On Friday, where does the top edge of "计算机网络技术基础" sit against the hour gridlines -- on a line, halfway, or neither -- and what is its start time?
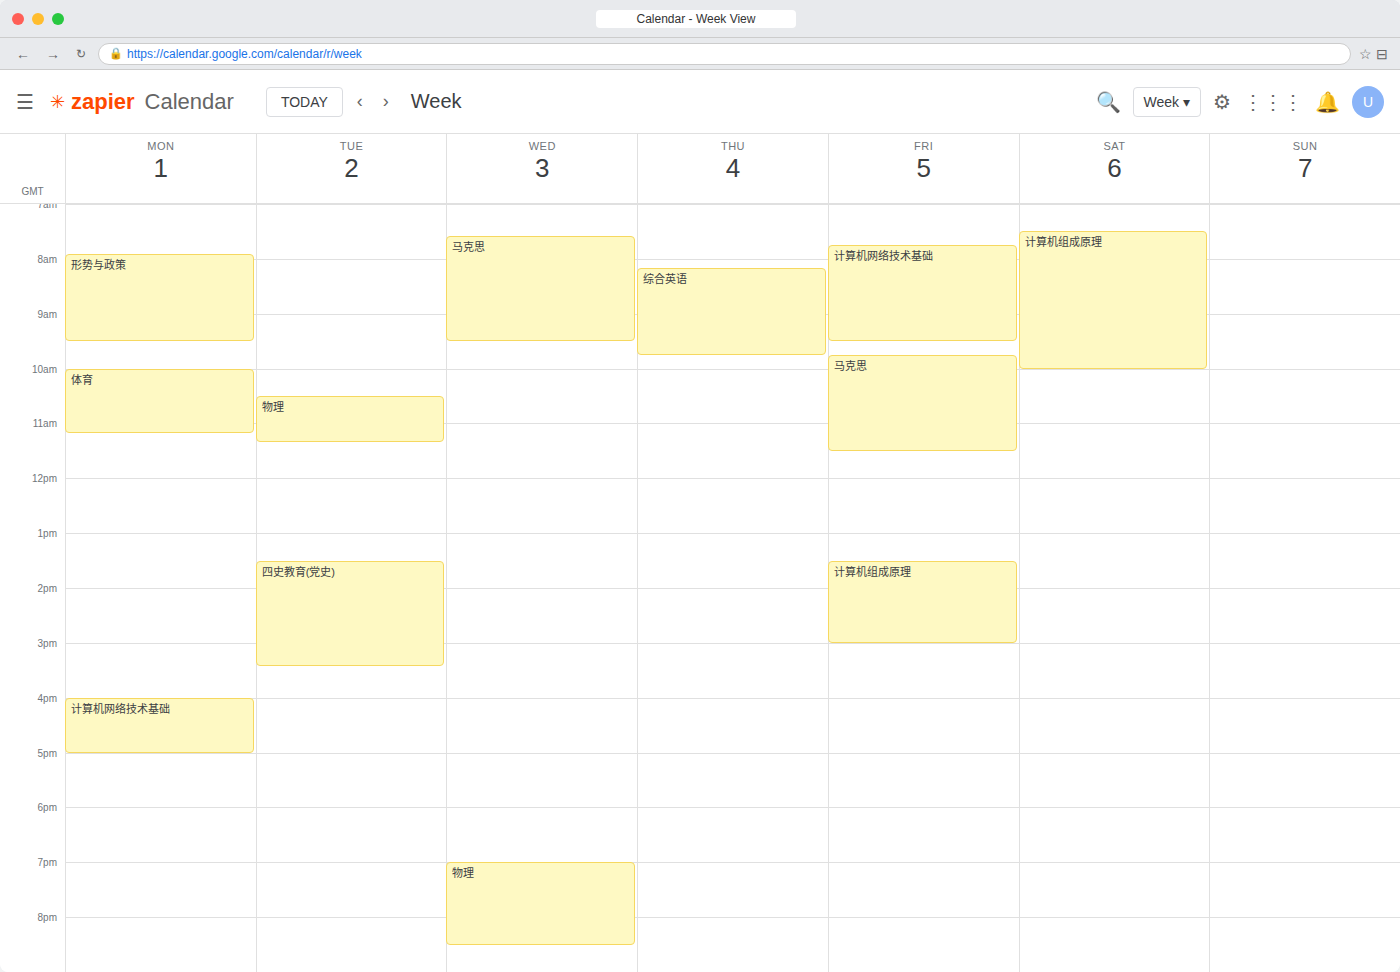
7:45 AM -- neither: three quarters of the way from the 7 AM line to the 8 AM line.